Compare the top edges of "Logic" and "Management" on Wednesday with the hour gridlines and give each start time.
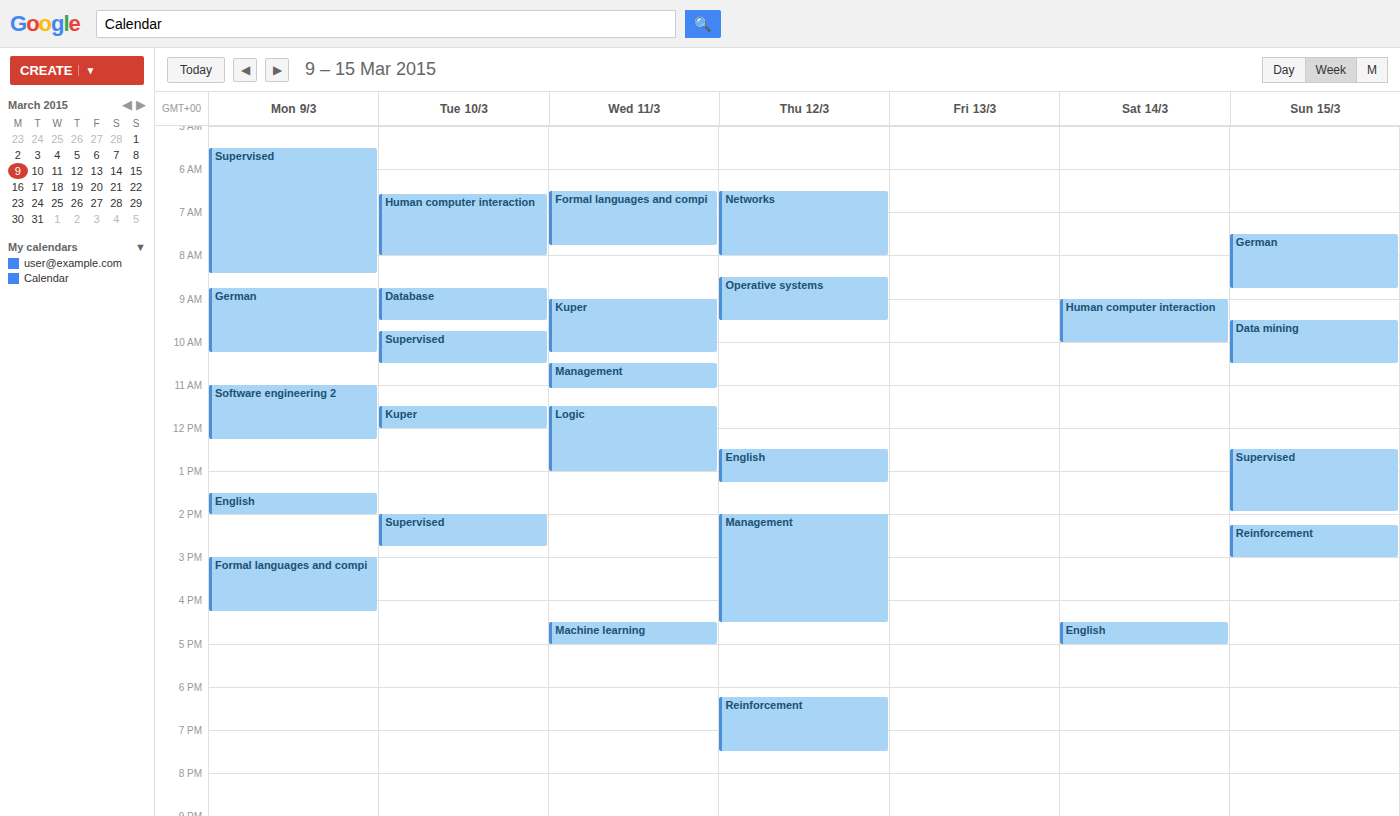
"Logic": 11:30 AM, halfway between the 11 AM and 12 PM lines. "Management": 10:30 AM, halfway between the 10 AM and 11 AM lines.